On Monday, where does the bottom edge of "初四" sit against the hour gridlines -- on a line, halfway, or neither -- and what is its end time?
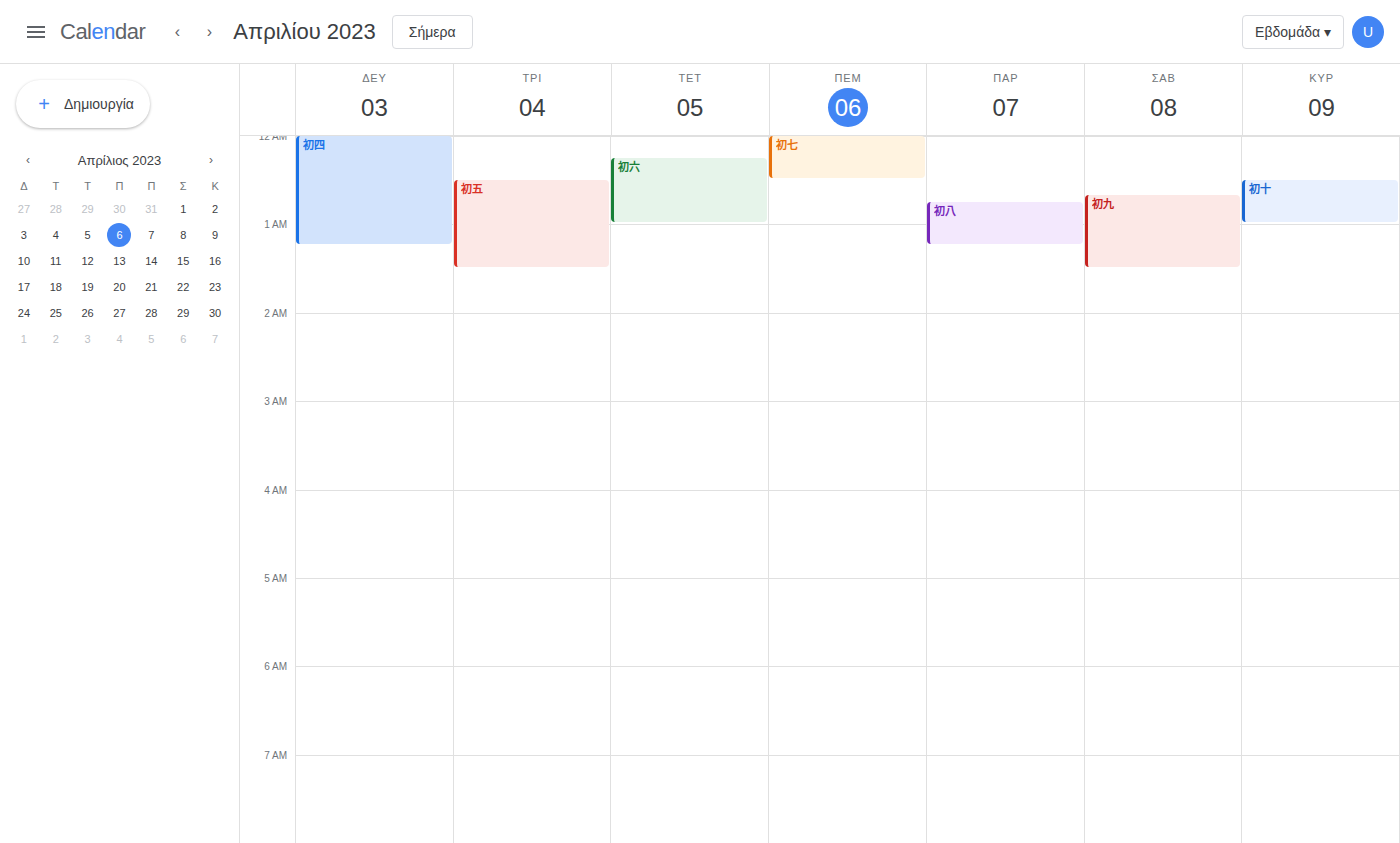
1:15 AM -- neither: a quarter of the way from the 1 AM line to the 2 AM line.